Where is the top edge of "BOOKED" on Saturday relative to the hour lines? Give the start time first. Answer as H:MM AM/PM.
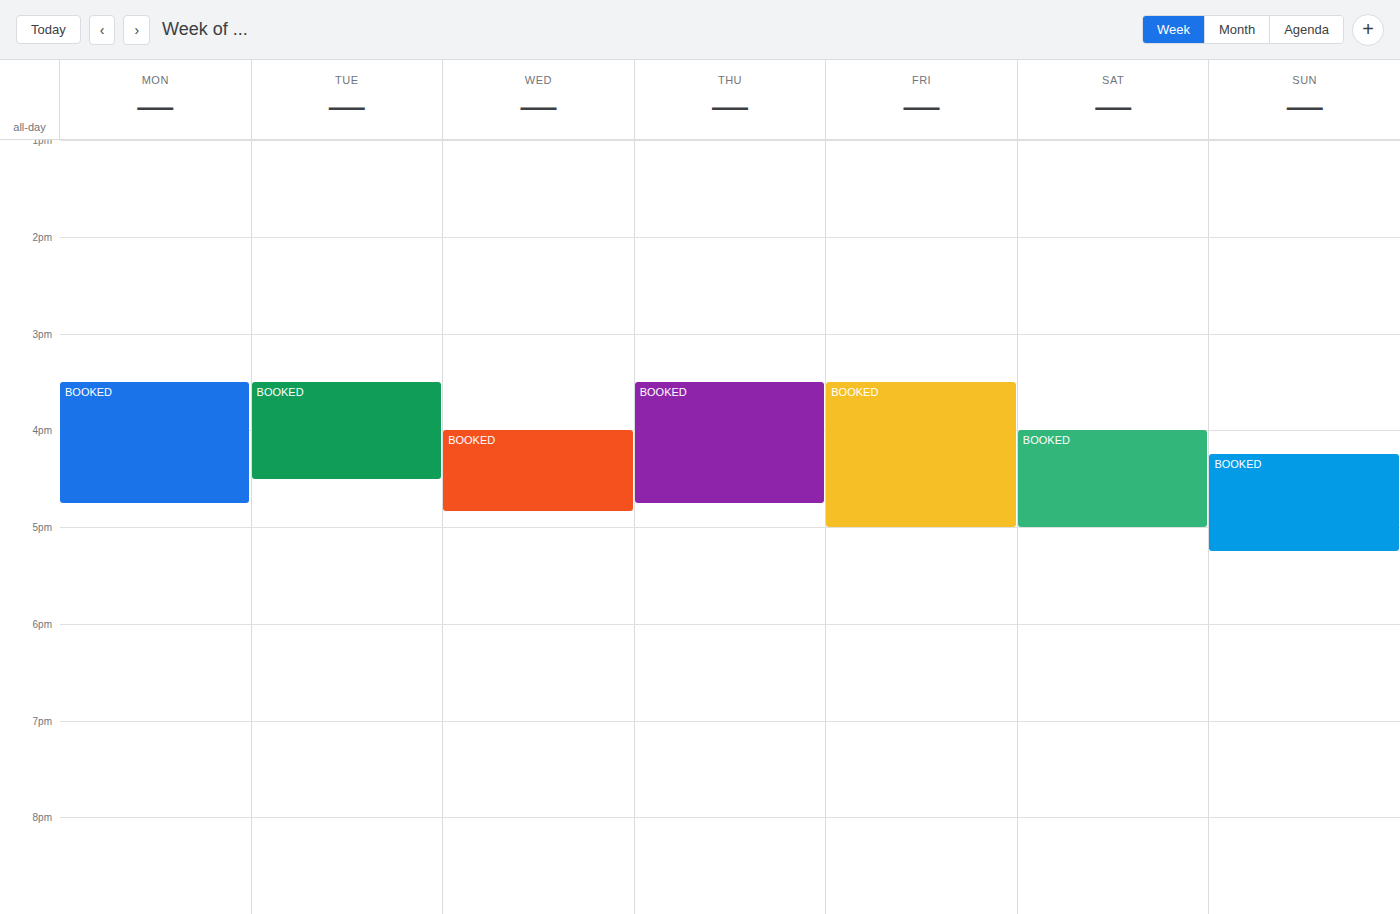
4:00 PM -- exactly on the 4 PM line.